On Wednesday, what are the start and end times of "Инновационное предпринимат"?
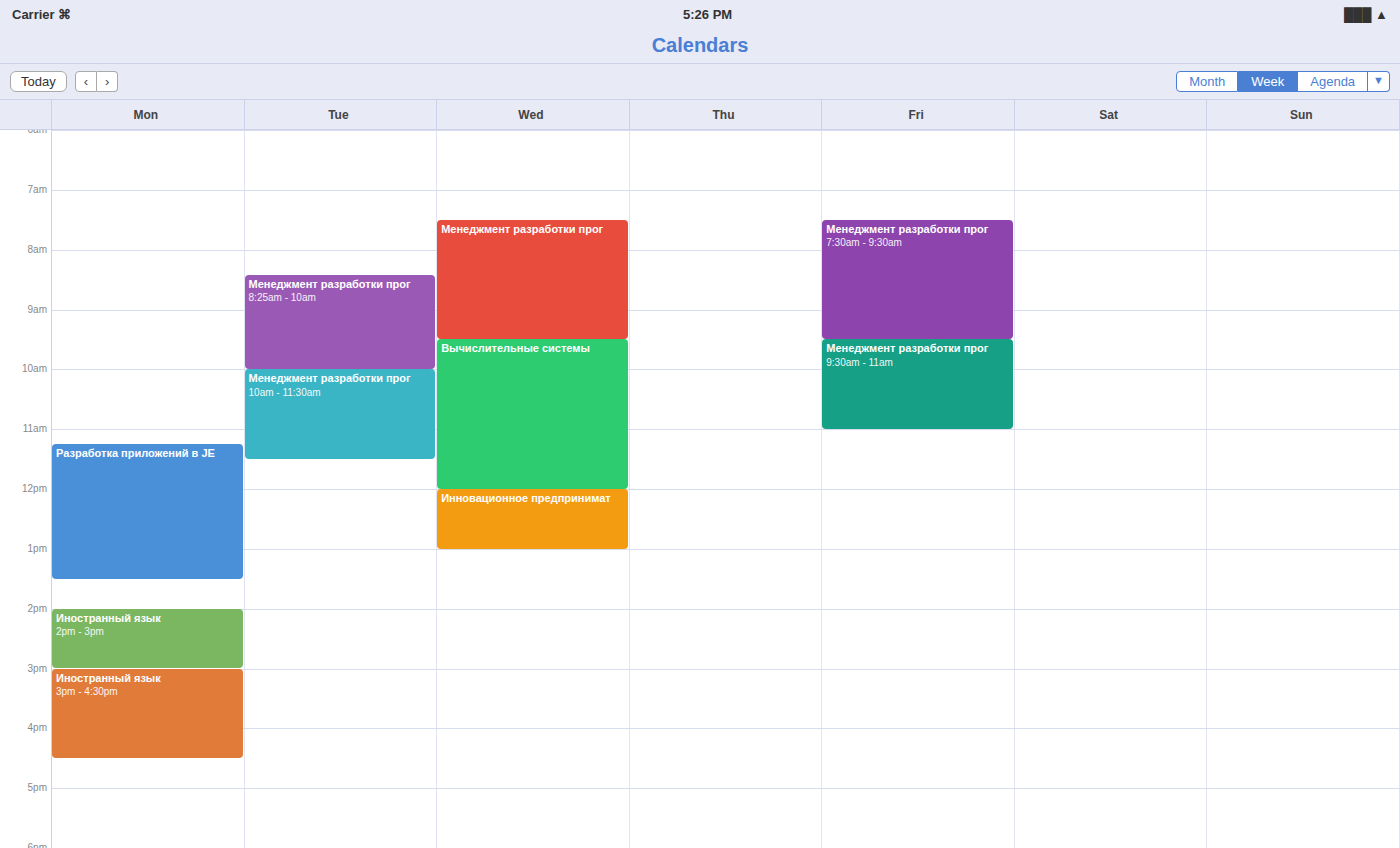
12:00 PM to 1:00 PM